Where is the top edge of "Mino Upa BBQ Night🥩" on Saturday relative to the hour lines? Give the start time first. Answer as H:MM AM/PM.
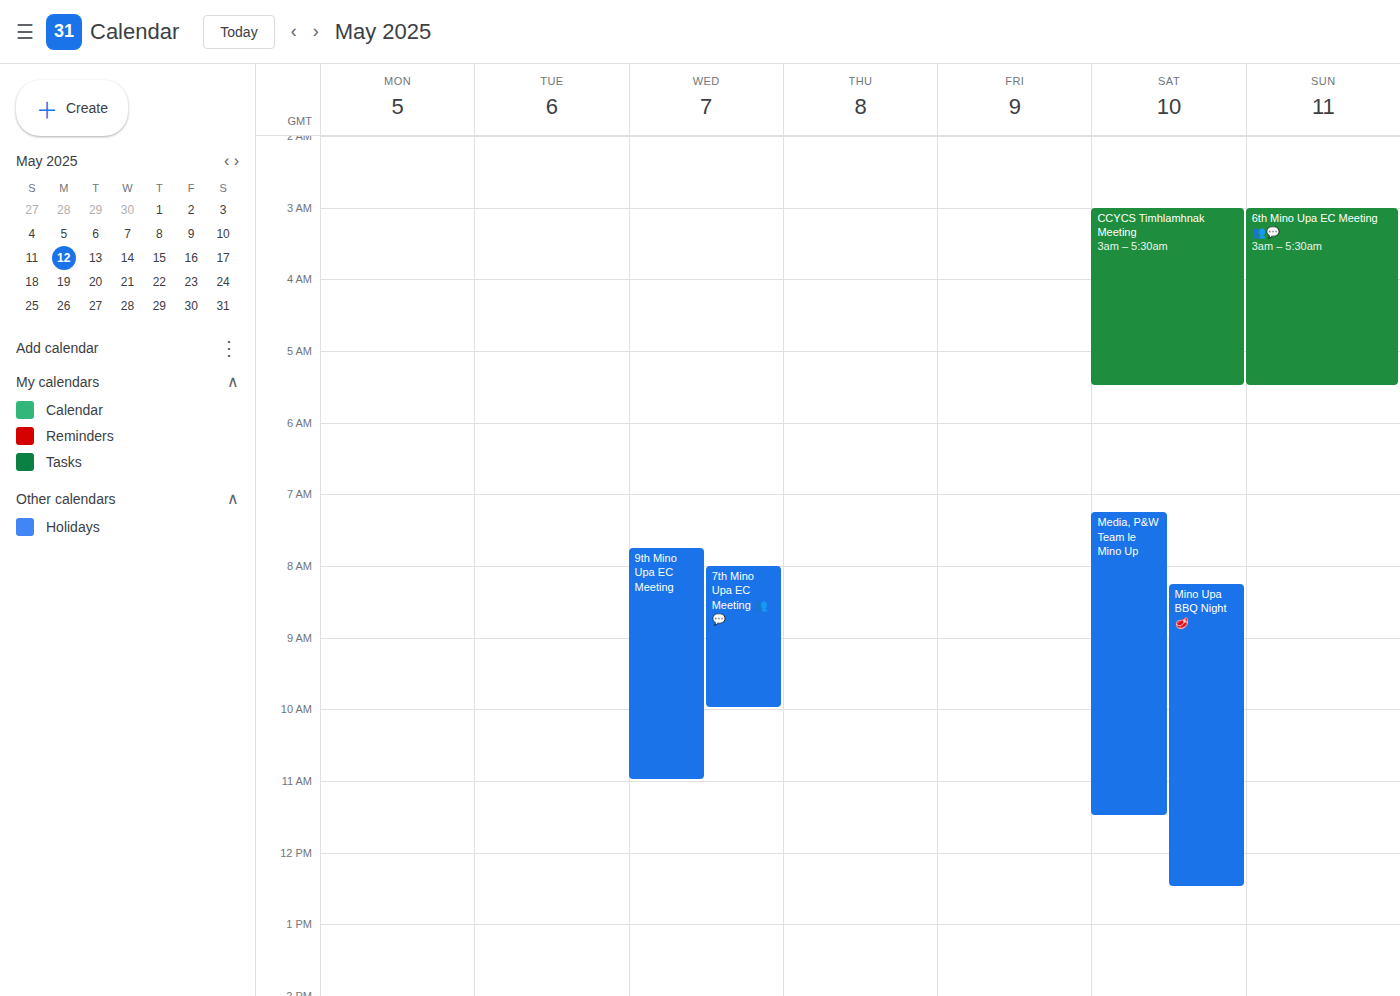
8:15 AM -- neither: a quarter of the way from the 8 AM line to the 9 AM line.